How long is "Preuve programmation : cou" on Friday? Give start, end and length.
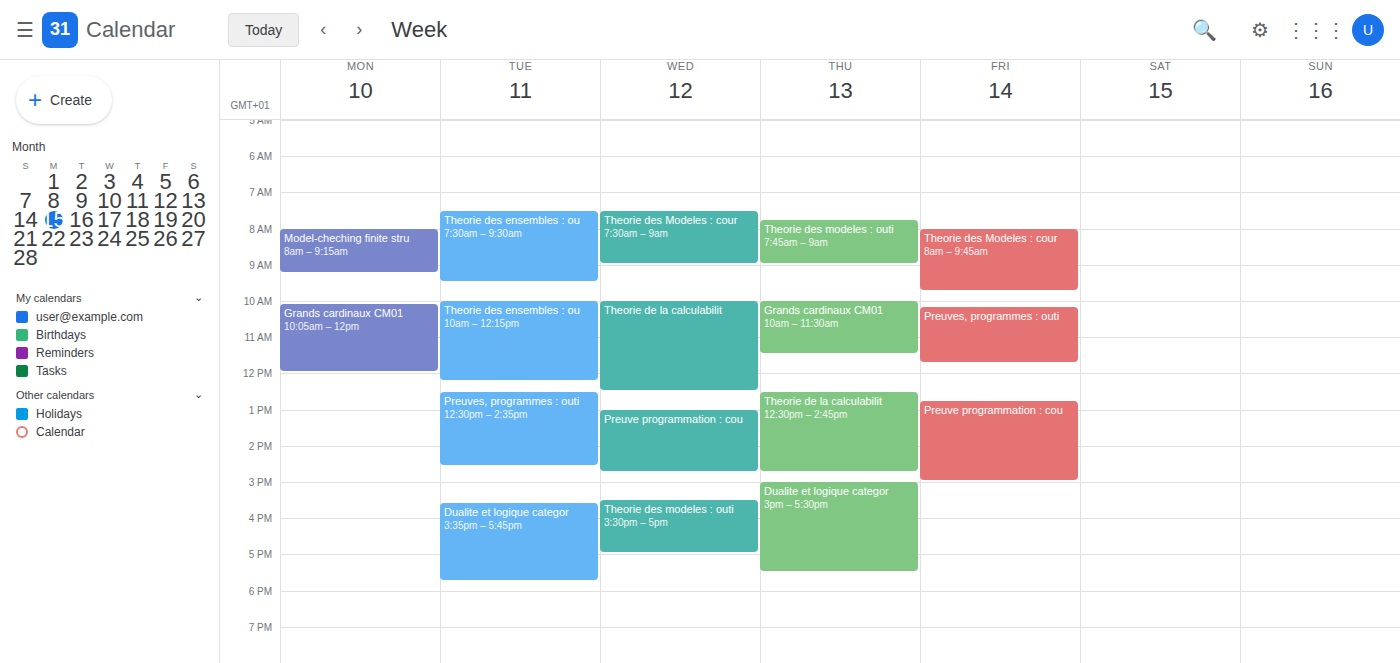
12:45 PM to 3:00 PM, 2 hours 15 minutes